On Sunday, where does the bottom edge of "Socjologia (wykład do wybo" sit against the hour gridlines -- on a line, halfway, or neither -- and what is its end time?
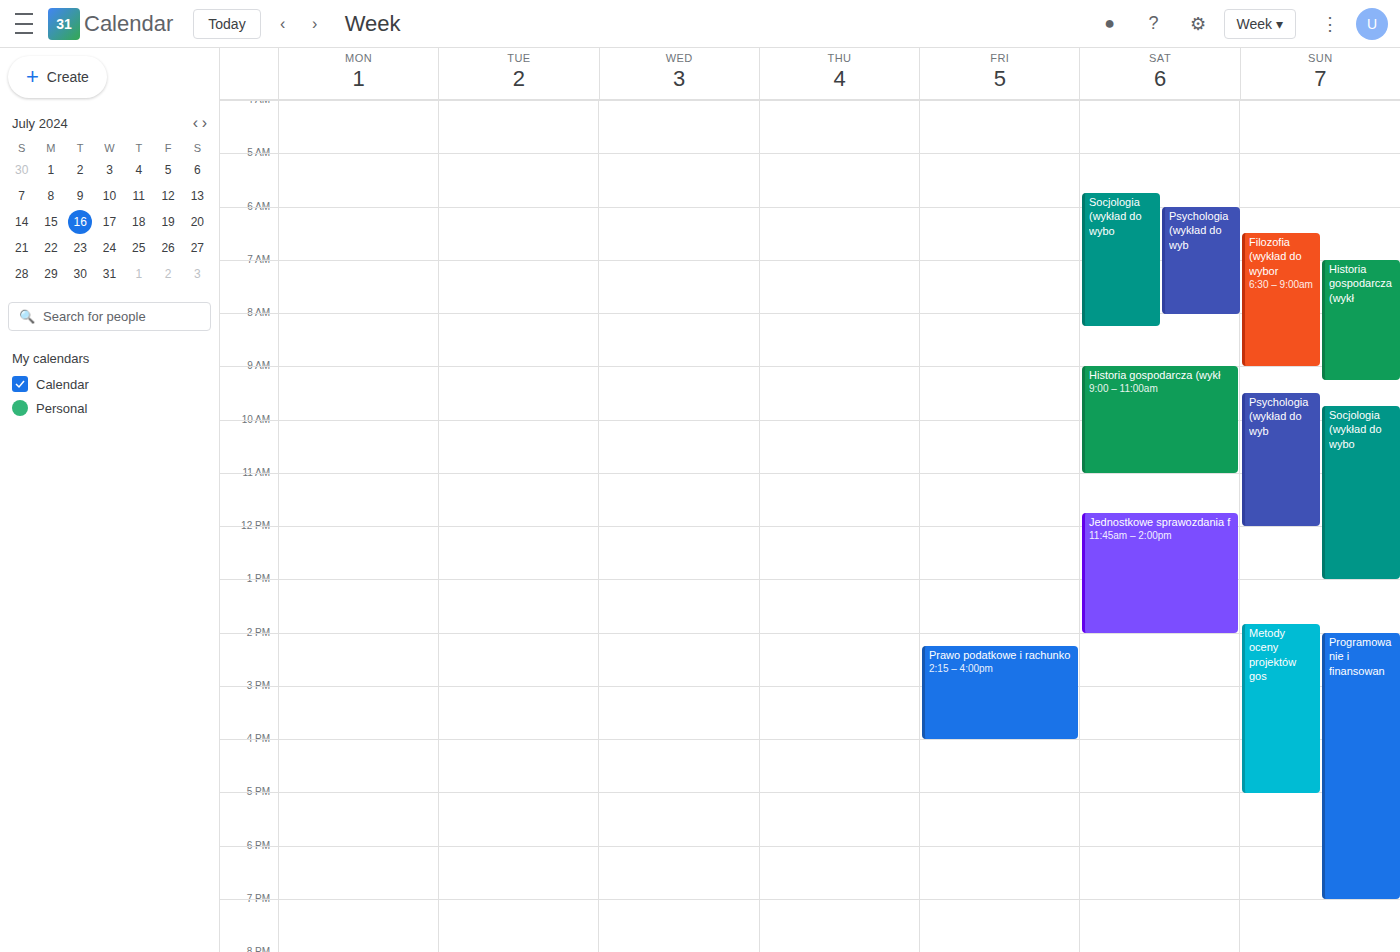
13:00 -- exactly on the 13:00 line.